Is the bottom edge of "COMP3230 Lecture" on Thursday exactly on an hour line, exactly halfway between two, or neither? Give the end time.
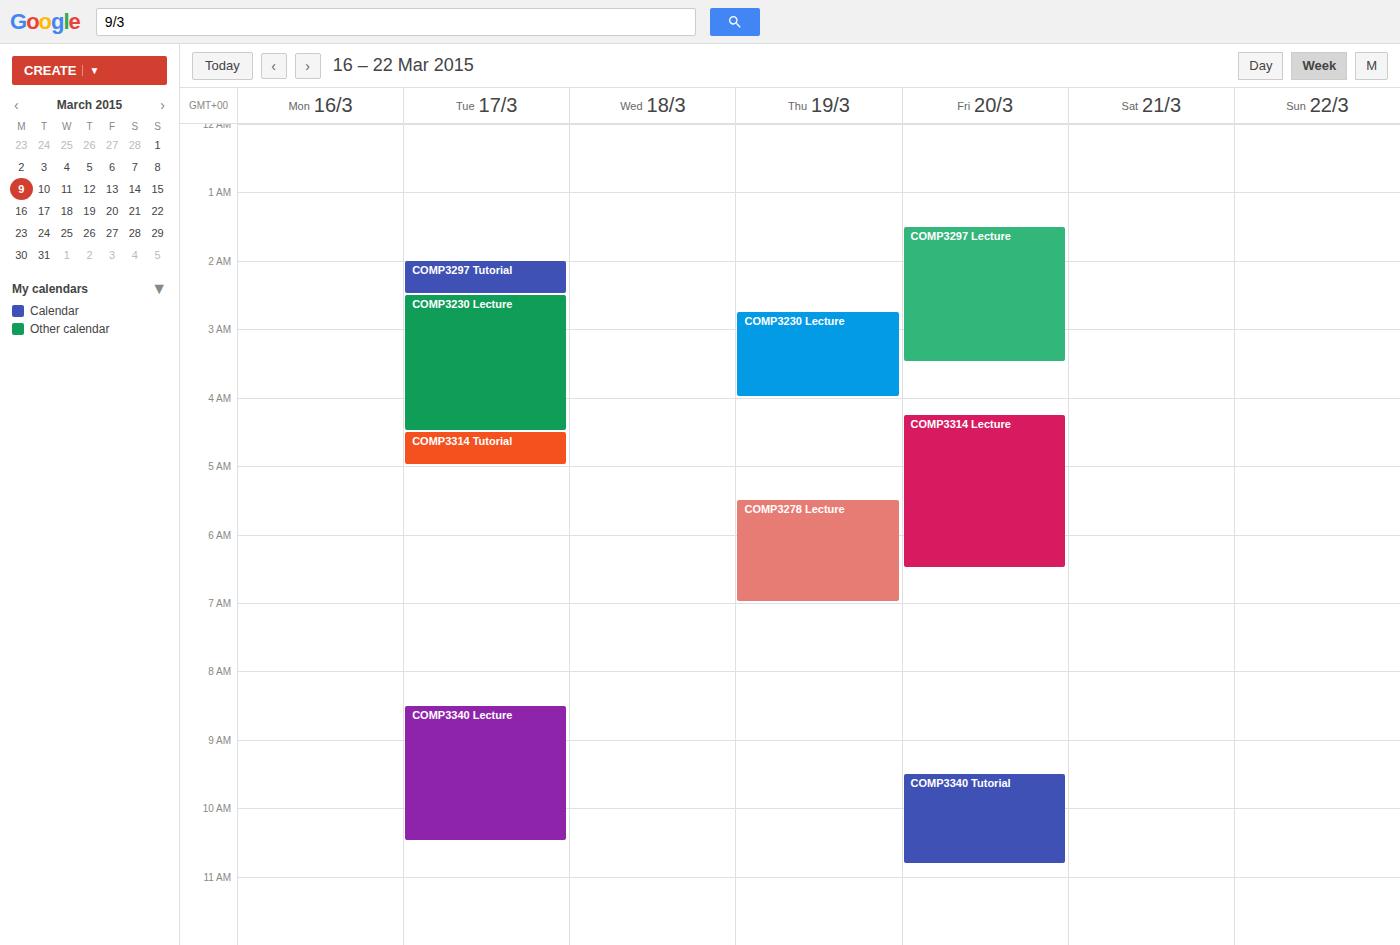
4:00 AM -- exactly on the 4 AM line.